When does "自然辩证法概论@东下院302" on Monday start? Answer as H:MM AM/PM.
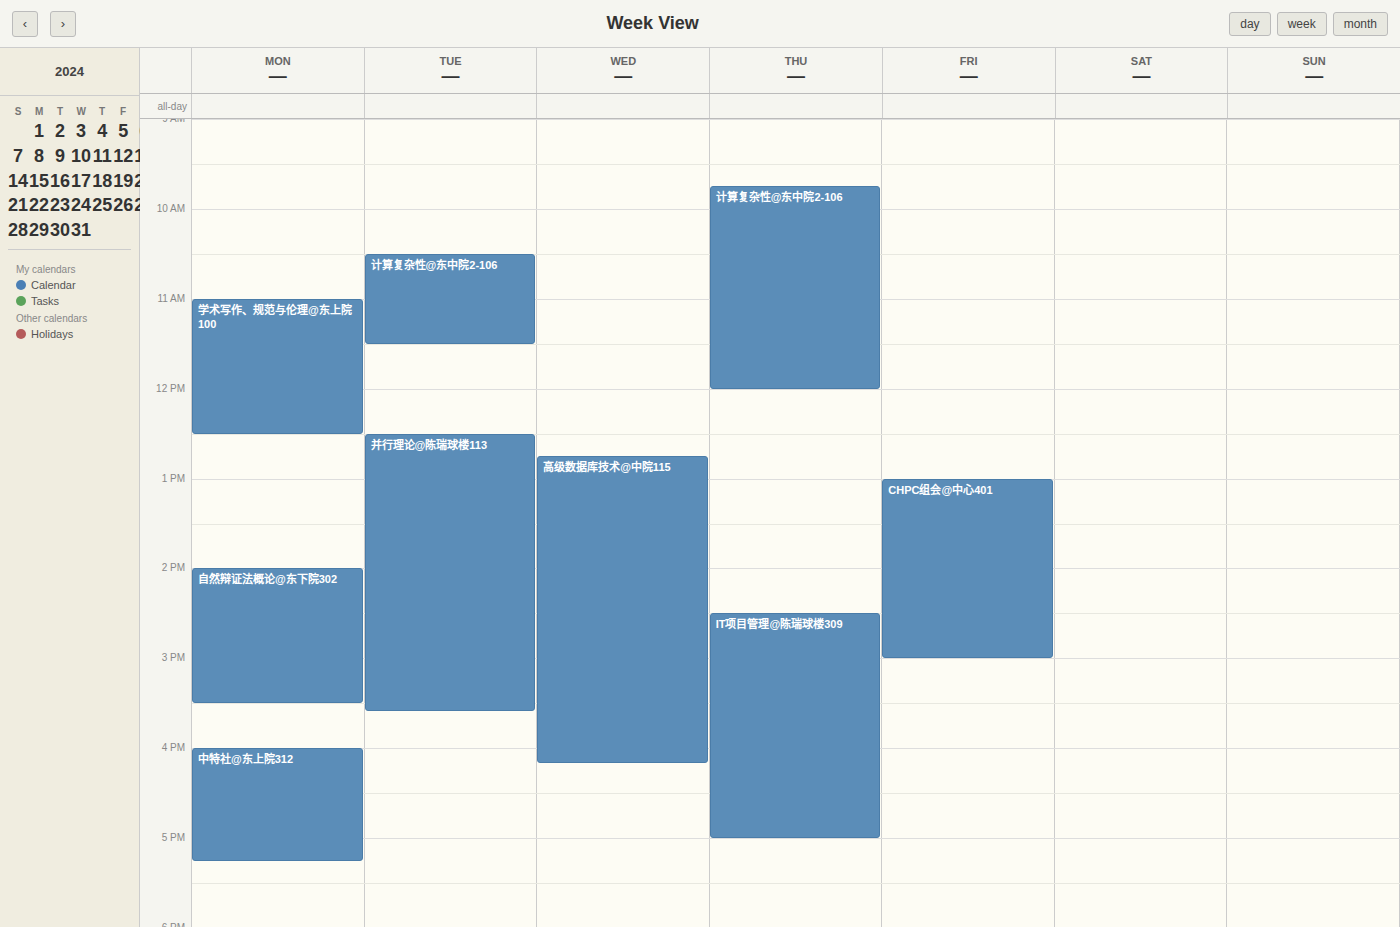
2:00 PM